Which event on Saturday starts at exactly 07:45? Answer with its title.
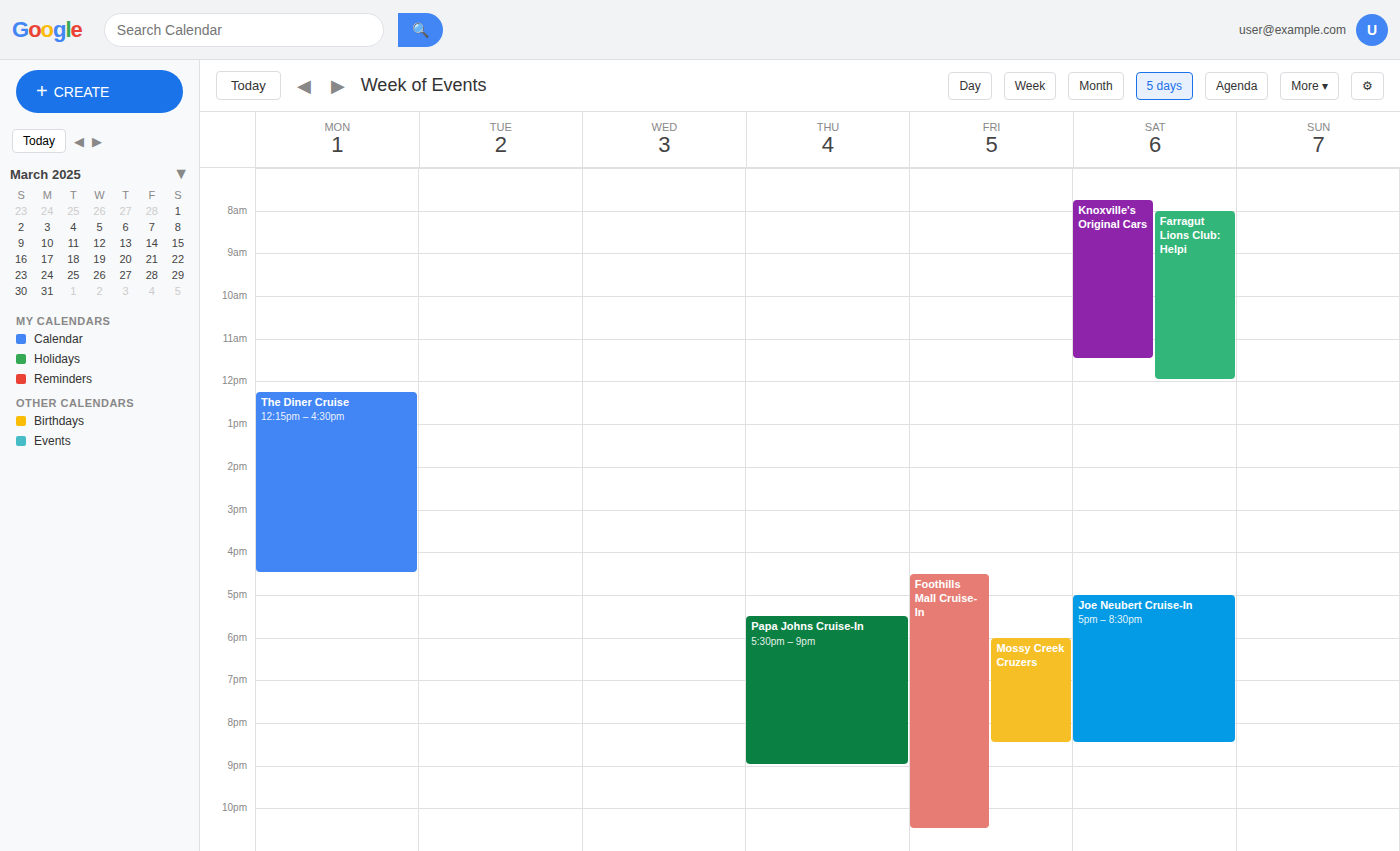
"Knoxville's Original Cars"